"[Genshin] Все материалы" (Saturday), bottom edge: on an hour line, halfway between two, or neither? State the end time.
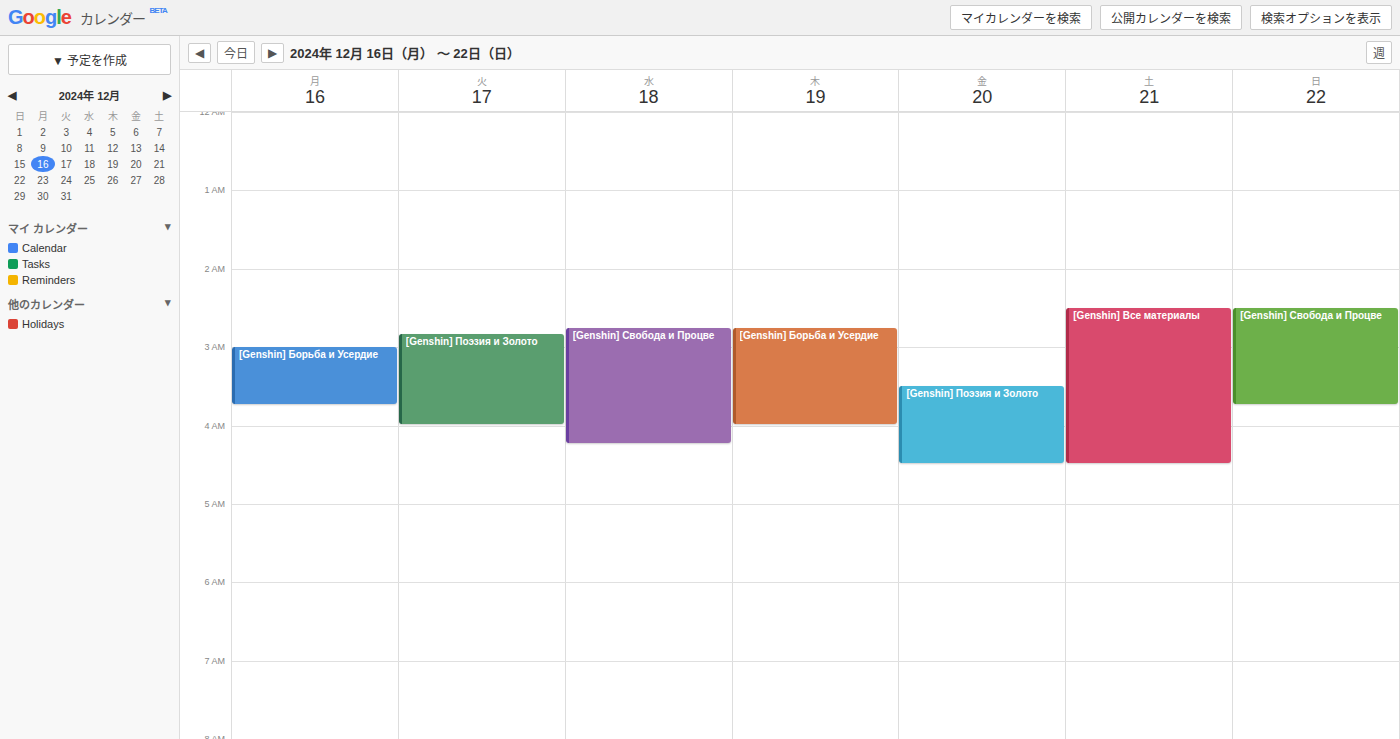
04:30 -- halfway between the 04:00 and 05:00 lines.